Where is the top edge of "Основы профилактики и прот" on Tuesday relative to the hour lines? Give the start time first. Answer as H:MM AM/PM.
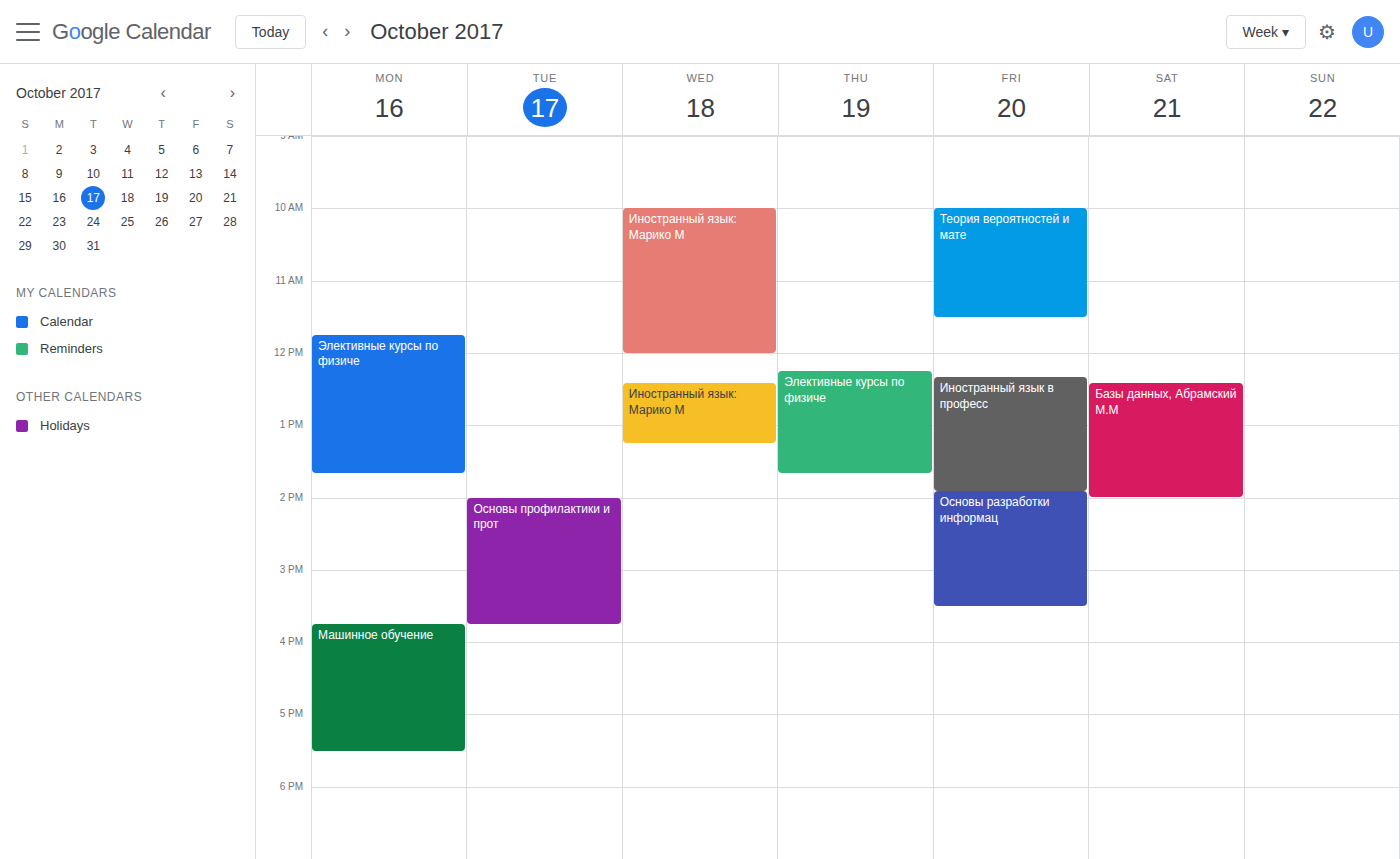
2:00 PM -- exactly on the 2 PM line.